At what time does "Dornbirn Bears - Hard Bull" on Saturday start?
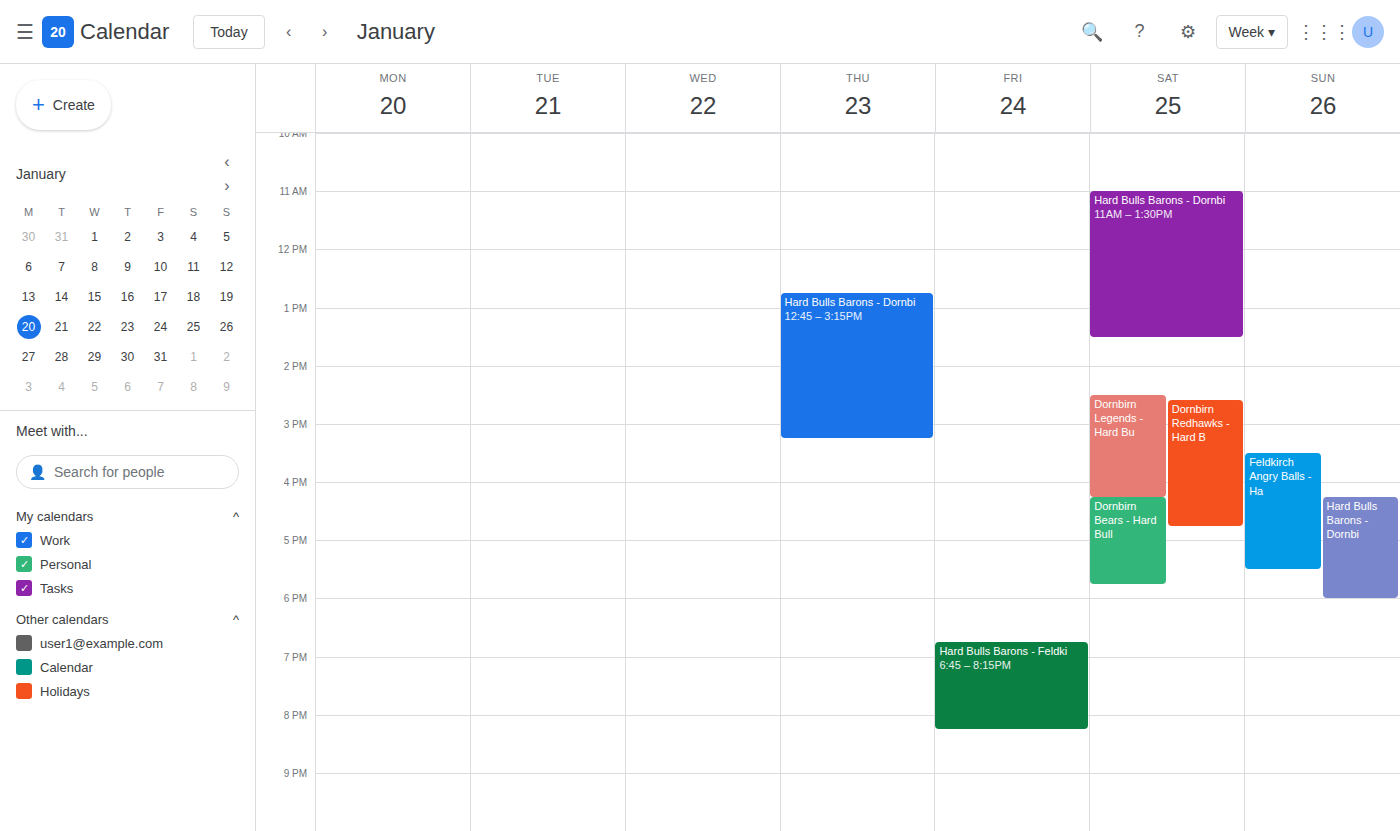
4:15 PM